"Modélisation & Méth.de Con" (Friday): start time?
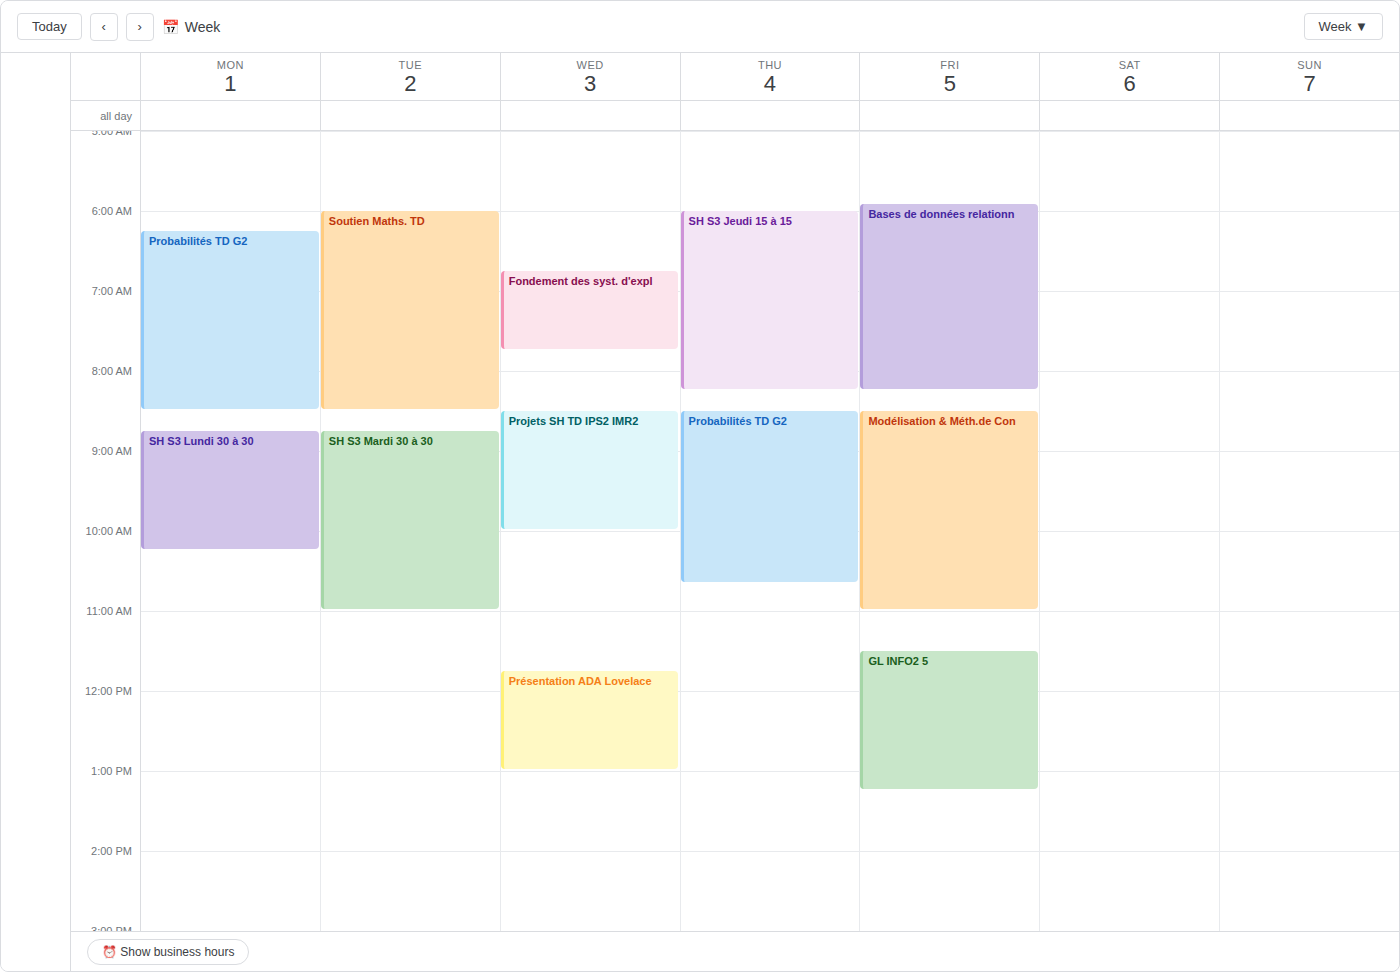
08:30